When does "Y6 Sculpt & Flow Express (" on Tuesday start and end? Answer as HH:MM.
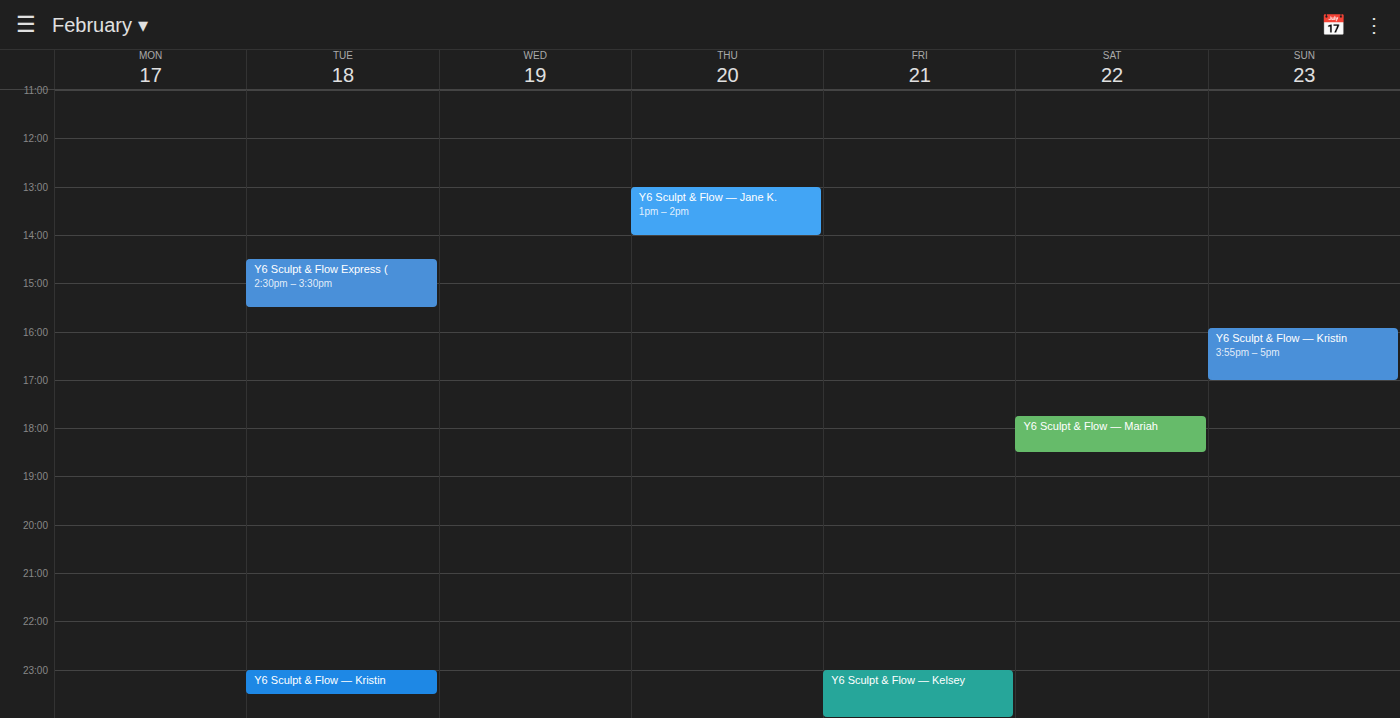
14:30 to 15:30